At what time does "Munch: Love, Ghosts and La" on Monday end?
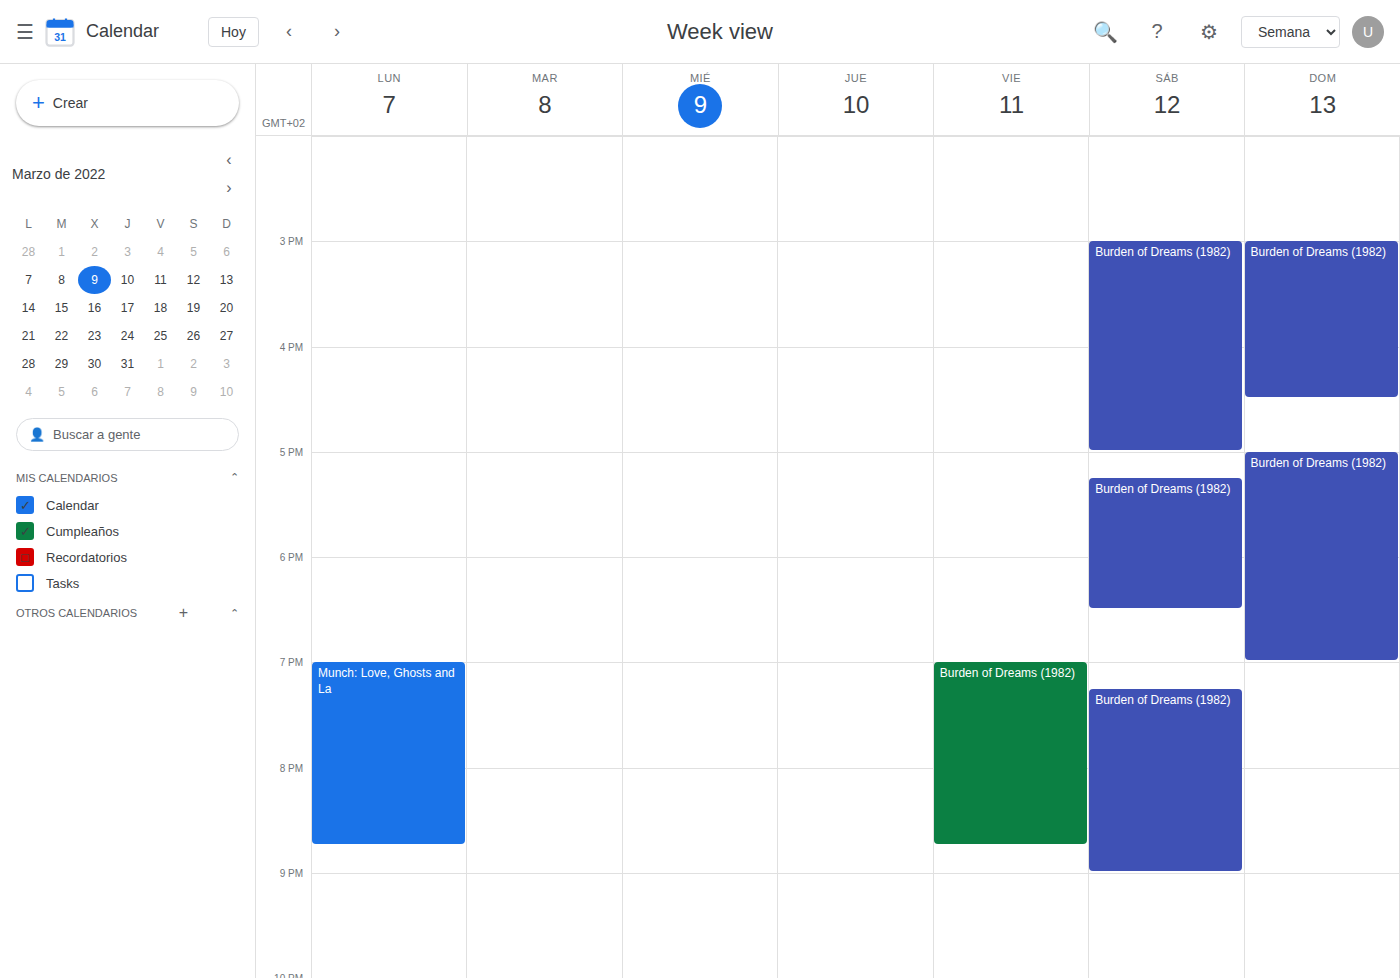
8:45 PM